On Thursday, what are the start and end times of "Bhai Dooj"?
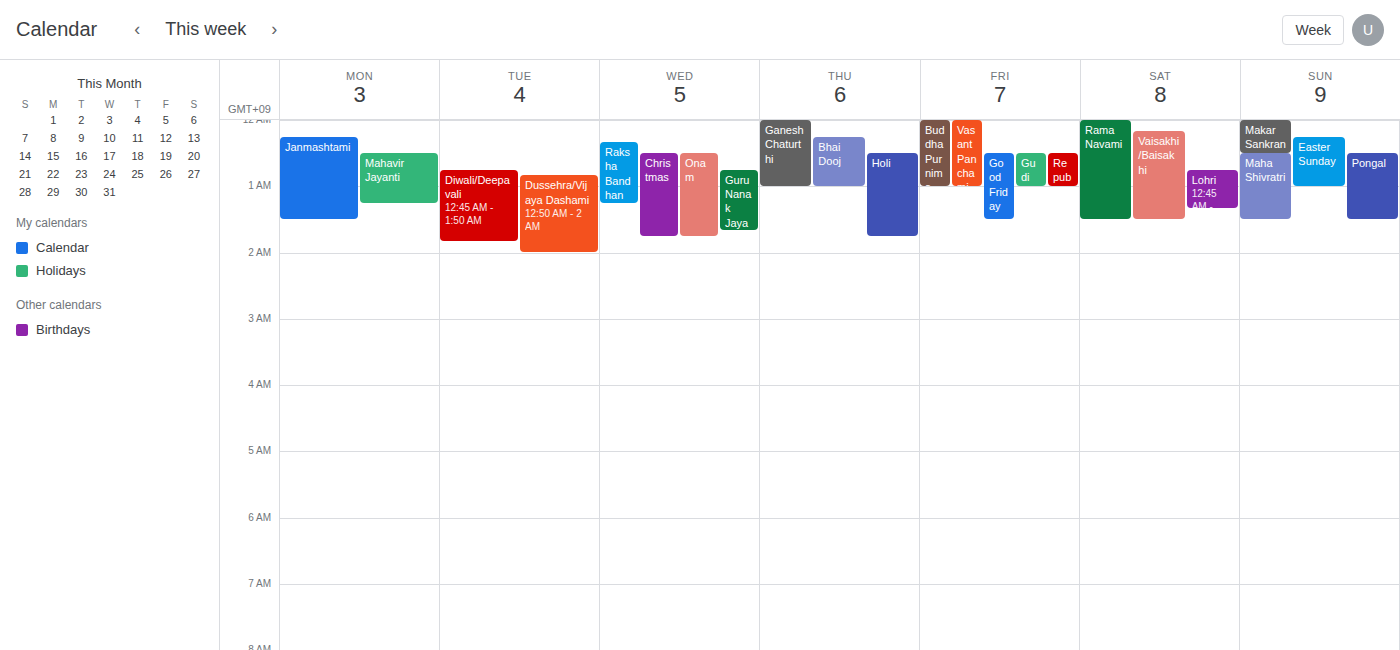
12:15 AM to 1:00 AM